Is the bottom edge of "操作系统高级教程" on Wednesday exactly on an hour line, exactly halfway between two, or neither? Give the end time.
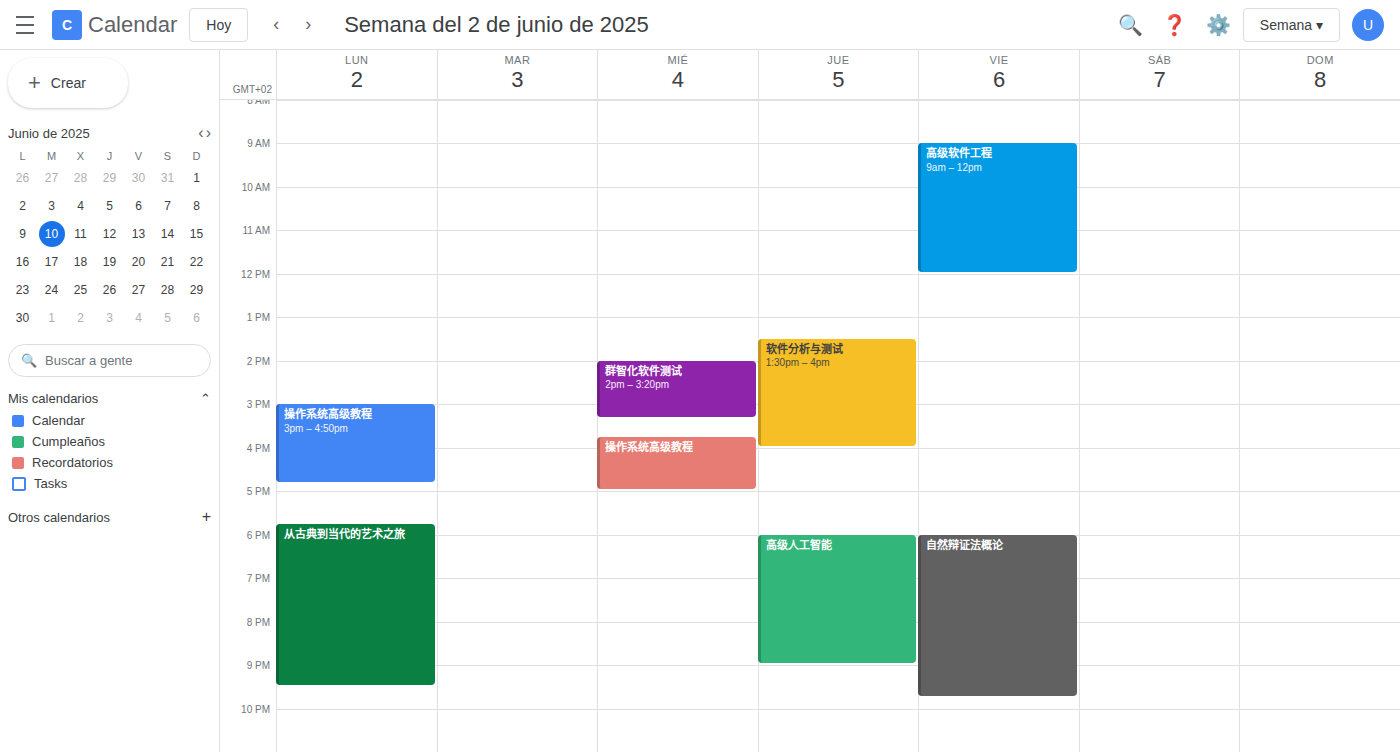
17:00 -- exactly on the 17:00 line.